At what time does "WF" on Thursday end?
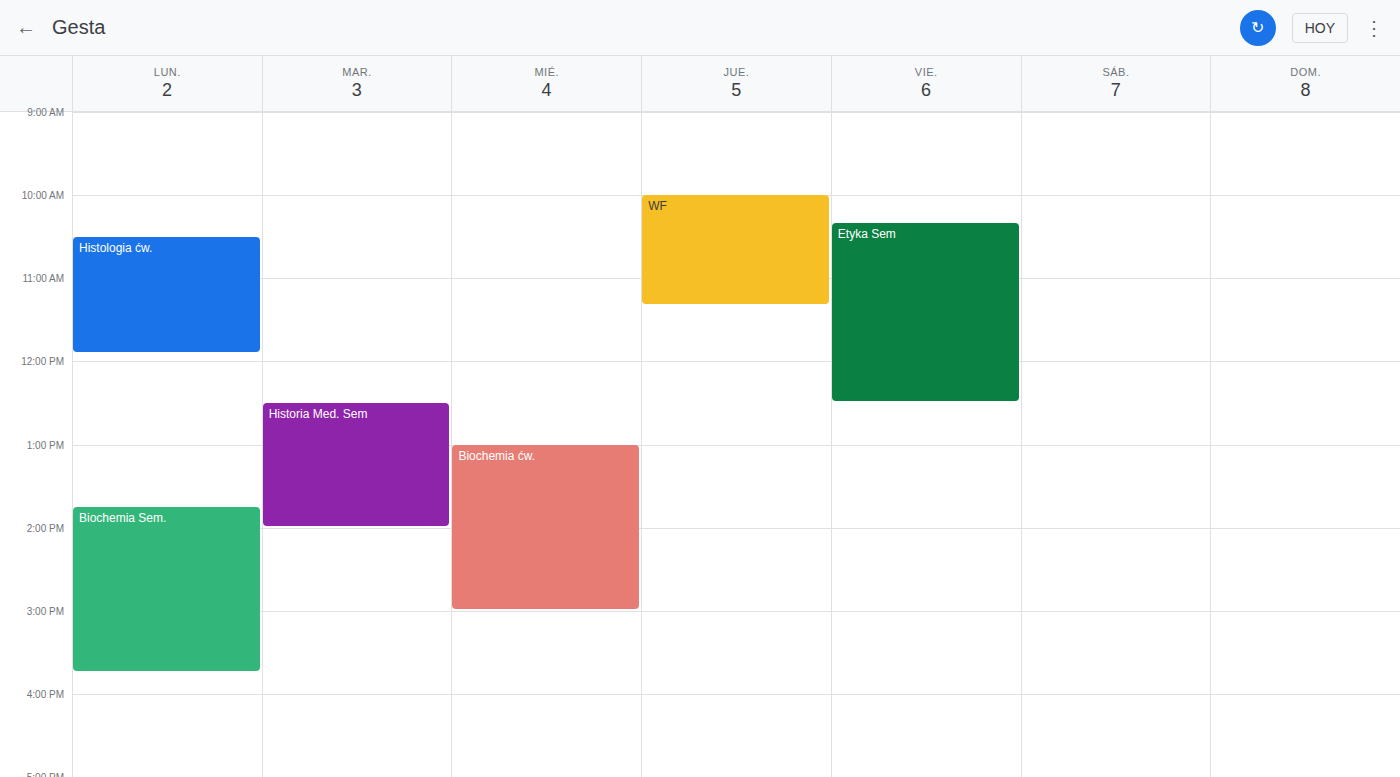
11:20